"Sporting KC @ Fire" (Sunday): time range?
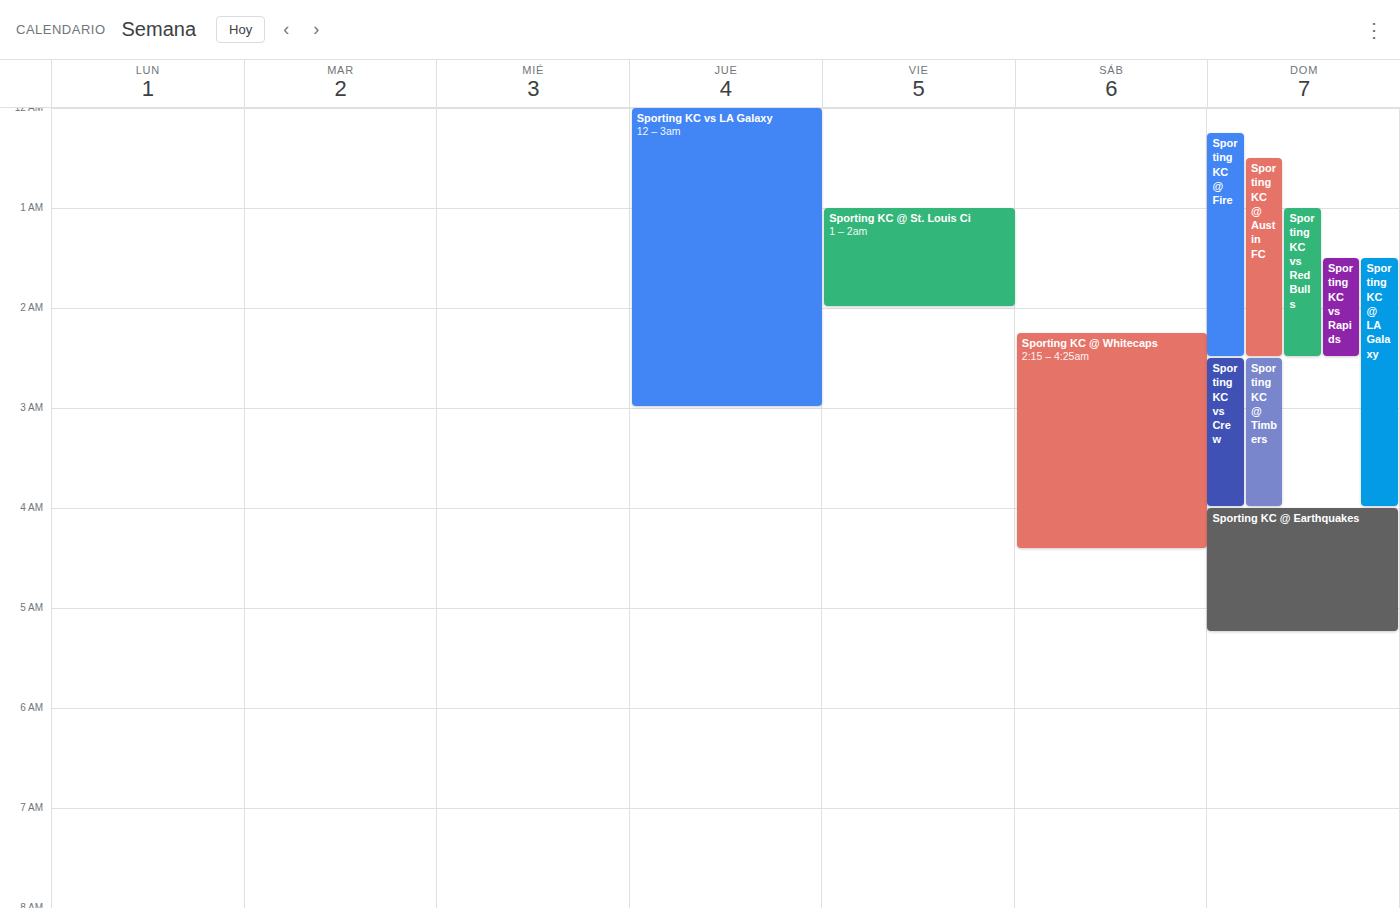
12:15 AM to 2:30 AM